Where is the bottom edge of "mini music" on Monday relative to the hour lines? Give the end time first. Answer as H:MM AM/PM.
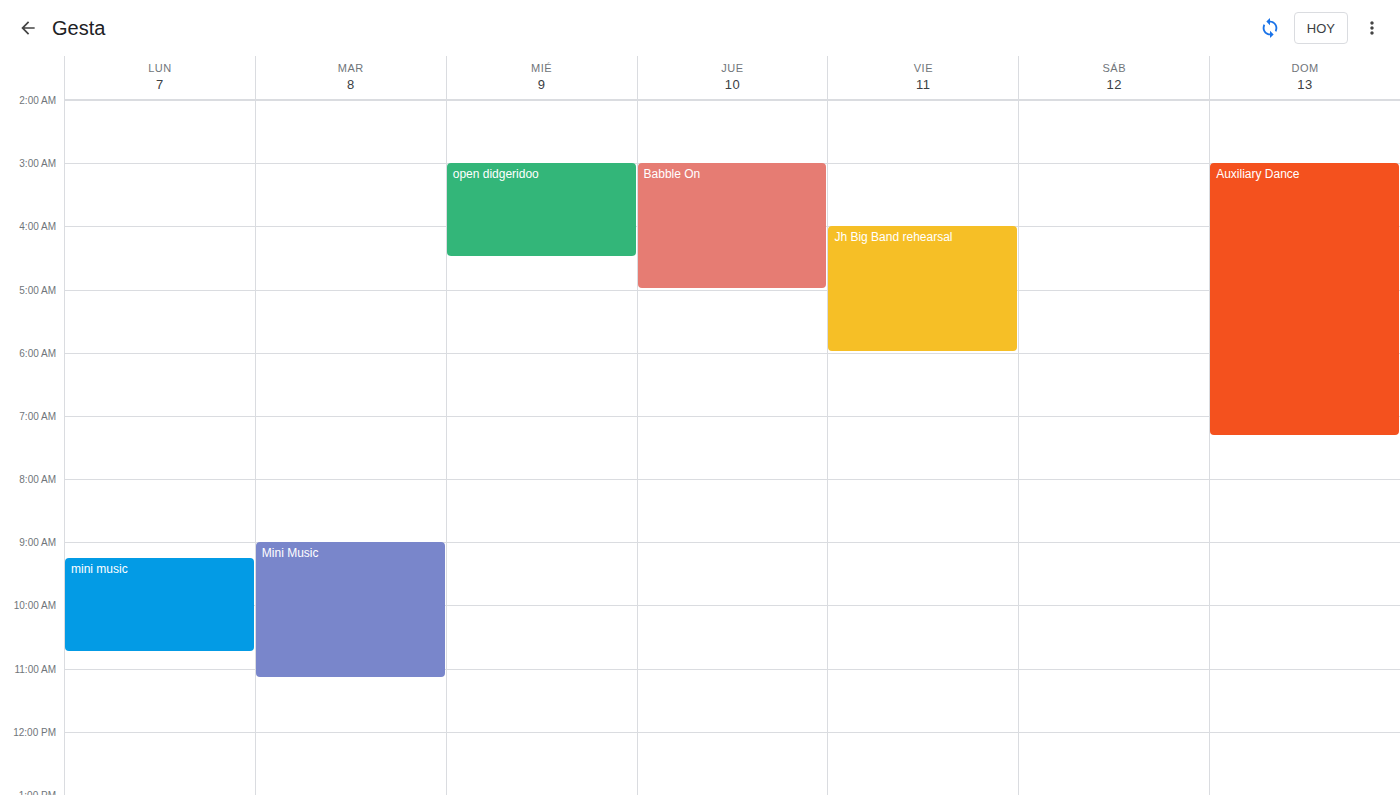
10:45 AM -- neither: three quarters of the way from the 10 AM line to the 11 AM line.